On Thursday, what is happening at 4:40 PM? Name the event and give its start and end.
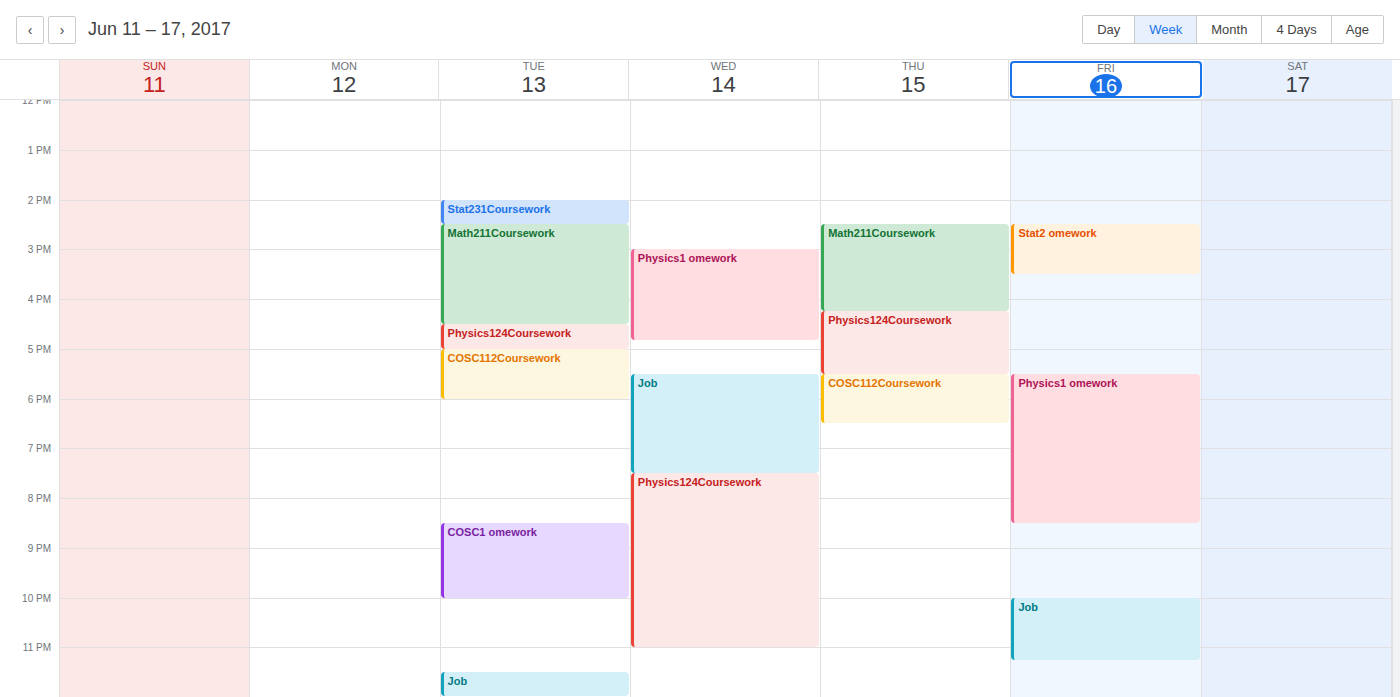
"Physics124Coursework", 4:15 PM to 5:30 PM